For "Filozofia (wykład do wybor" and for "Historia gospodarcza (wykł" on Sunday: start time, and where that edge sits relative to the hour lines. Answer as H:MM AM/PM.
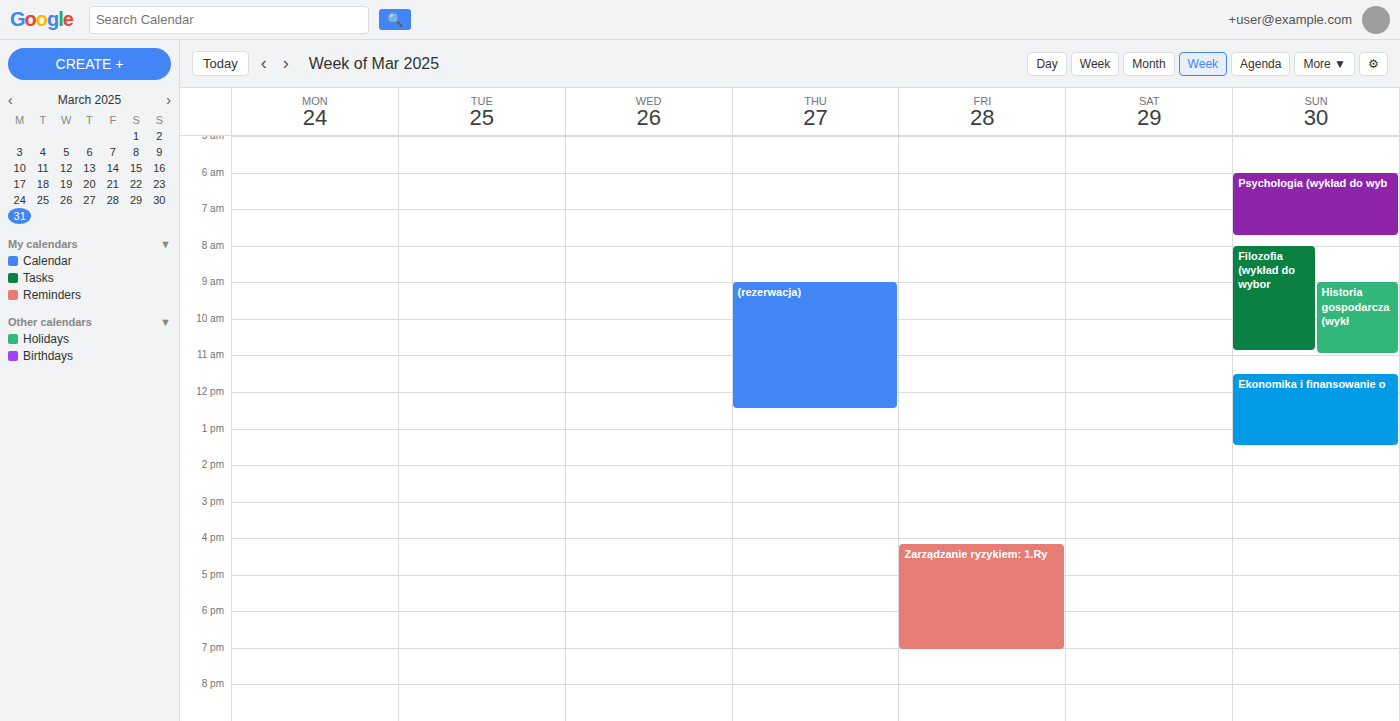
"Filozofia (wykład do wybor": 8:00 AM, exactly on the 8 AM line. "Historia gospodarcza (wykł": 9:00 AM, exactly on the 9 AM line.